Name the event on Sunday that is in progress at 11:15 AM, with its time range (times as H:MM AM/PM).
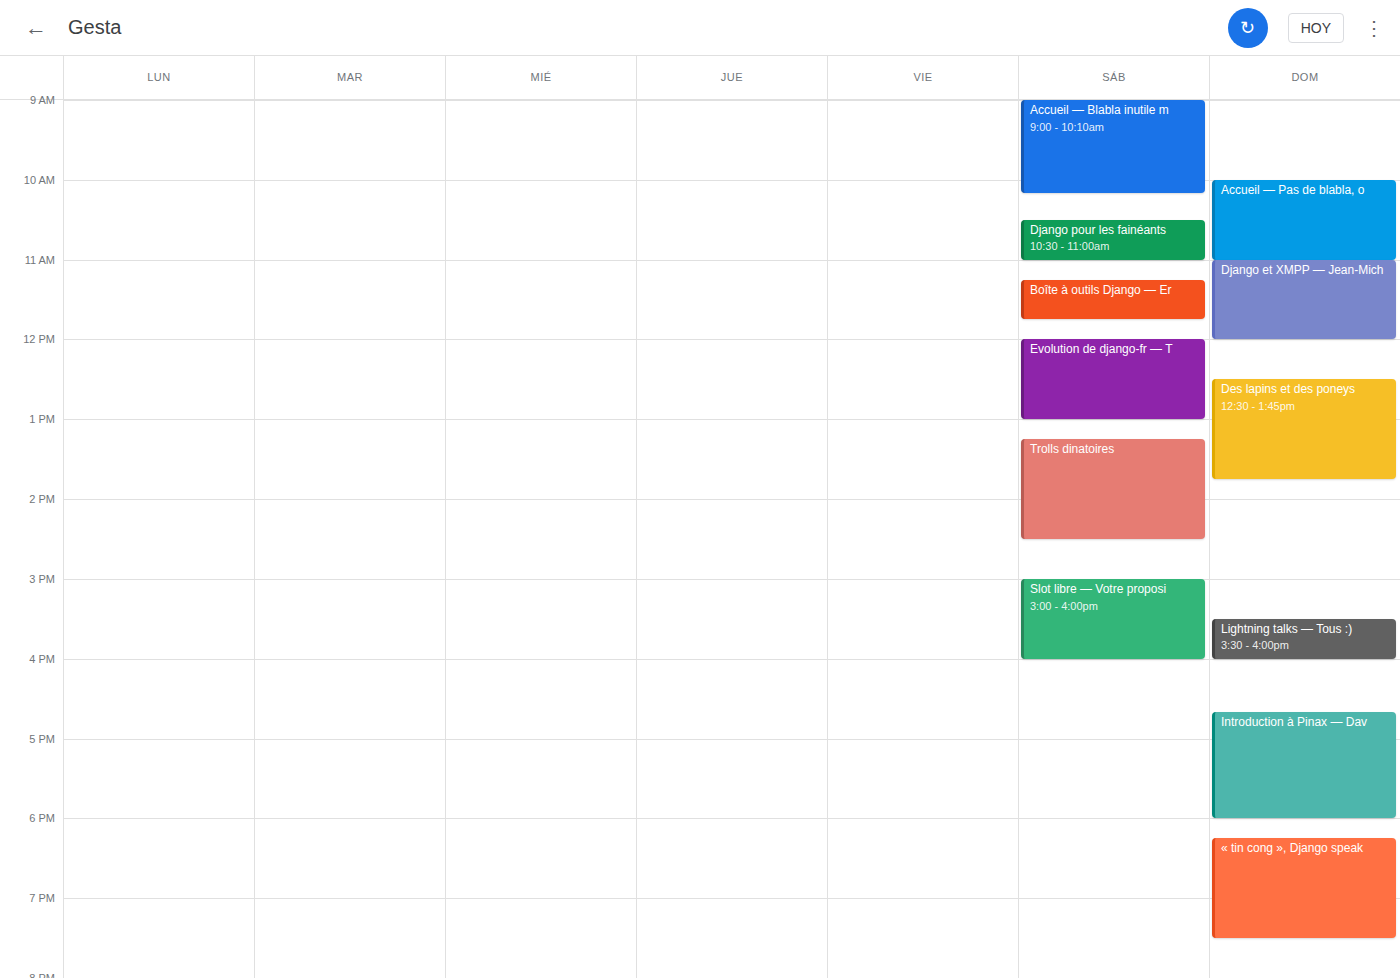
"Django et XMPP — Jean-Mich", 11:00 AM to 12:00 PM